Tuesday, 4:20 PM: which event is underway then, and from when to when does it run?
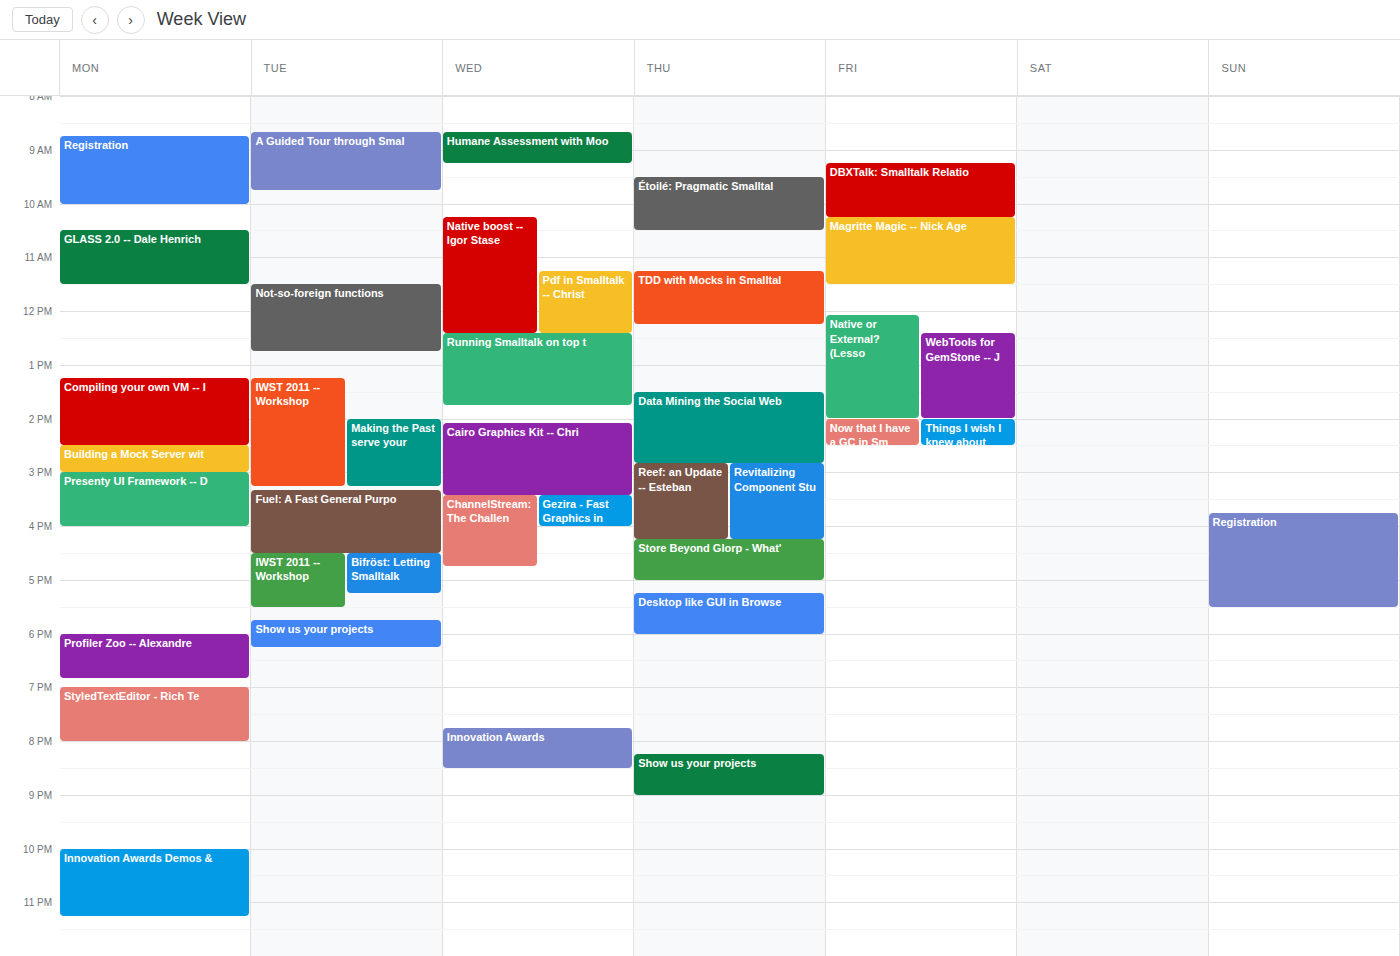
"Fuel: A Fast General Purpo", 3:20 PM to 4:30 PM